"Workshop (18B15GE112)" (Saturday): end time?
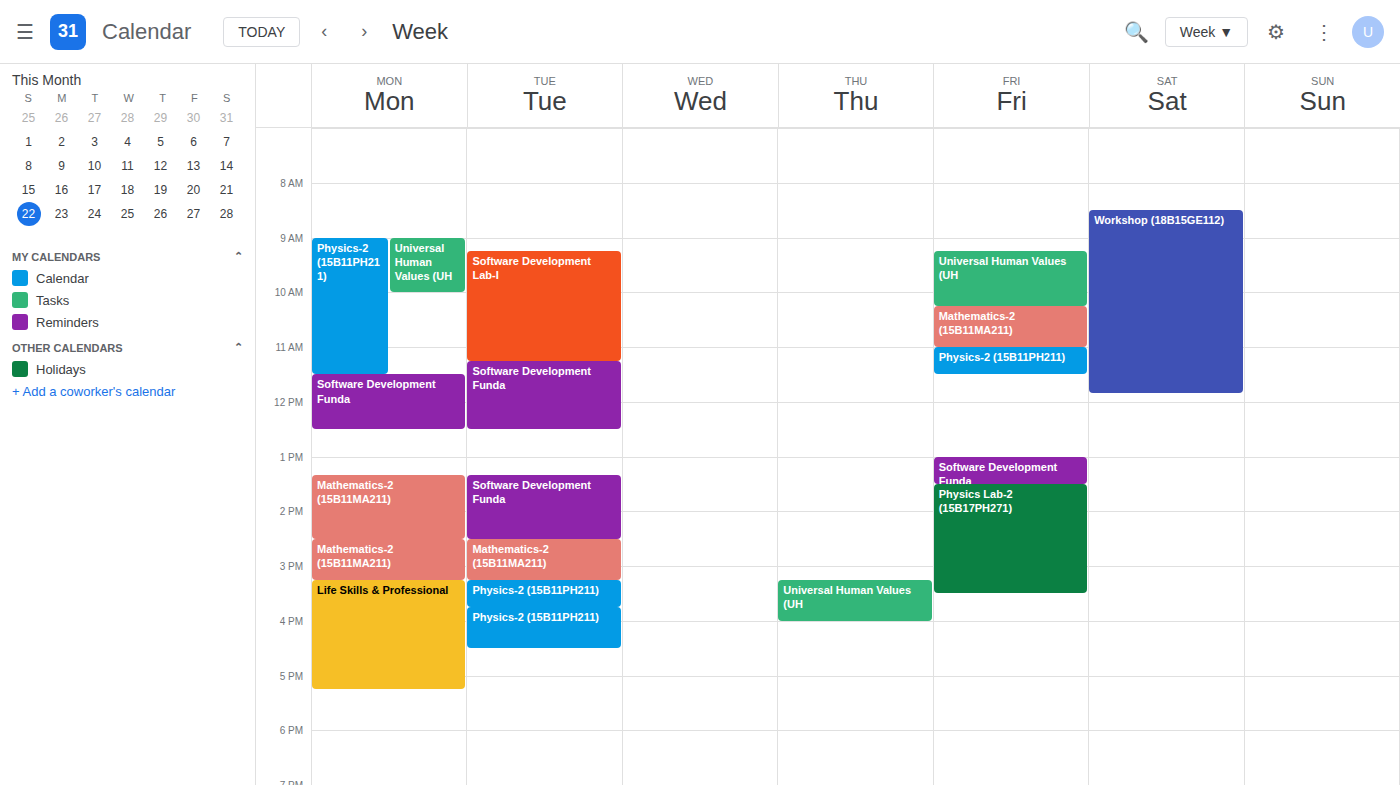
11:50 AM